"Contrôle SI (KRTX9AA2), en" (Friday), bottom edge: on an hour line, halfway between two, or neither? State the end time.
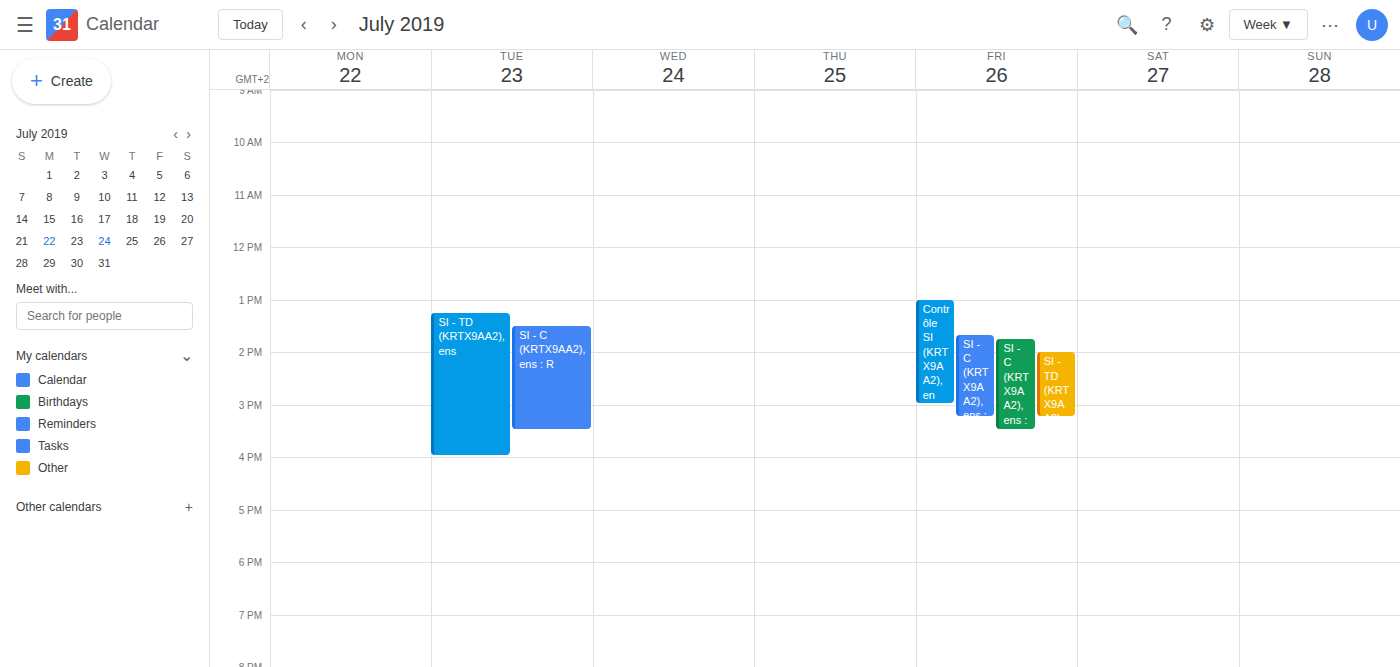
3:00 PM -- exactly on the 3 PM line.